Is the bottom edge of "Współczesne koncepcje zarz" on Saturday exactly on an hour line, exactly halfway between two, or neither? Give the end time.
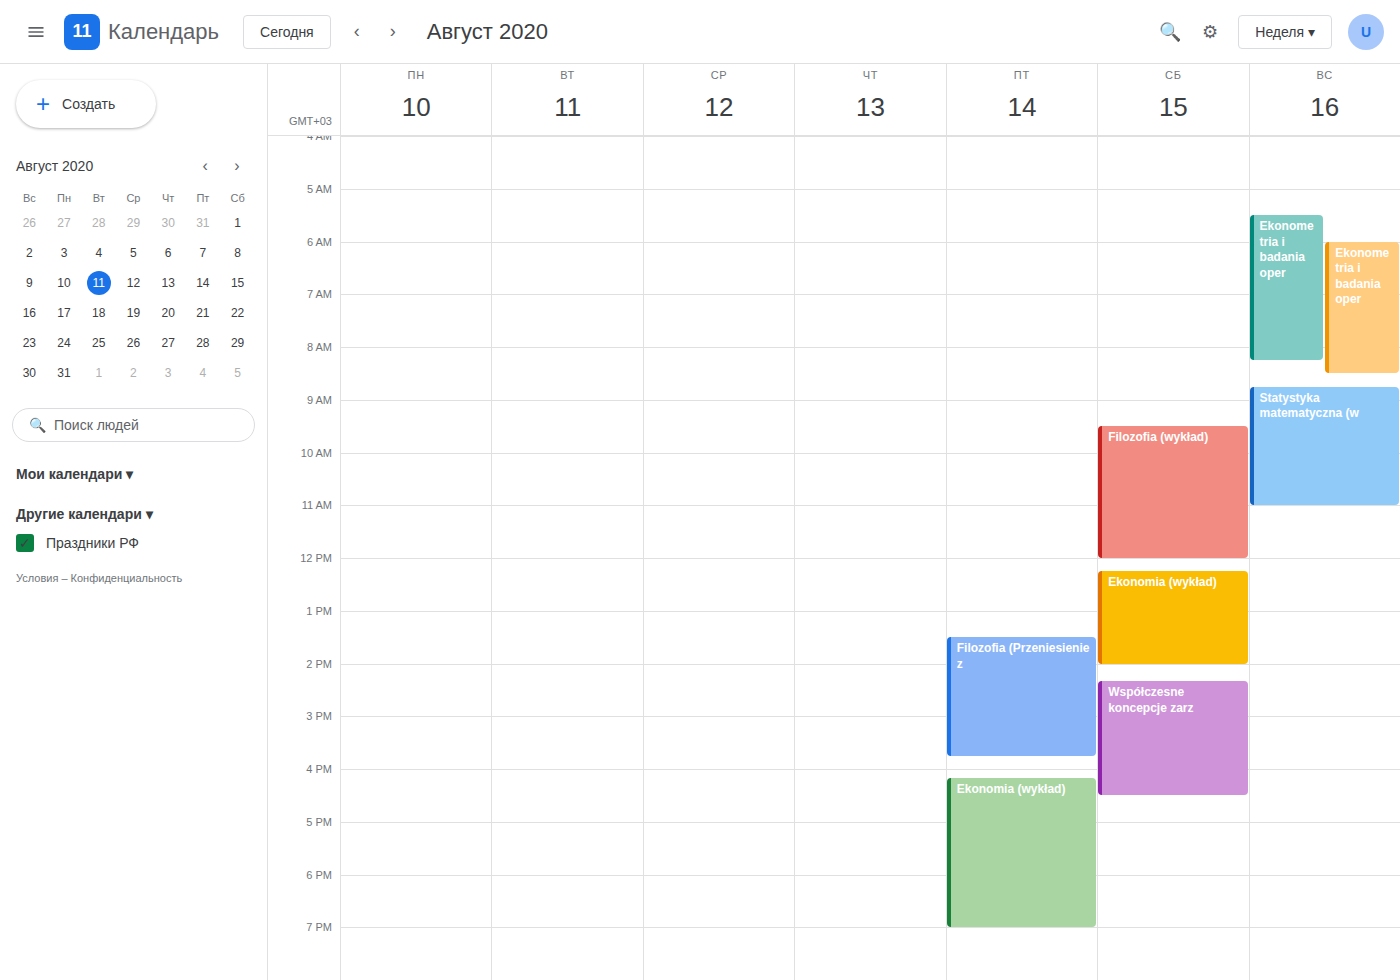
4:30 PM -- halfway between the 4 PM and 5 PM lines.